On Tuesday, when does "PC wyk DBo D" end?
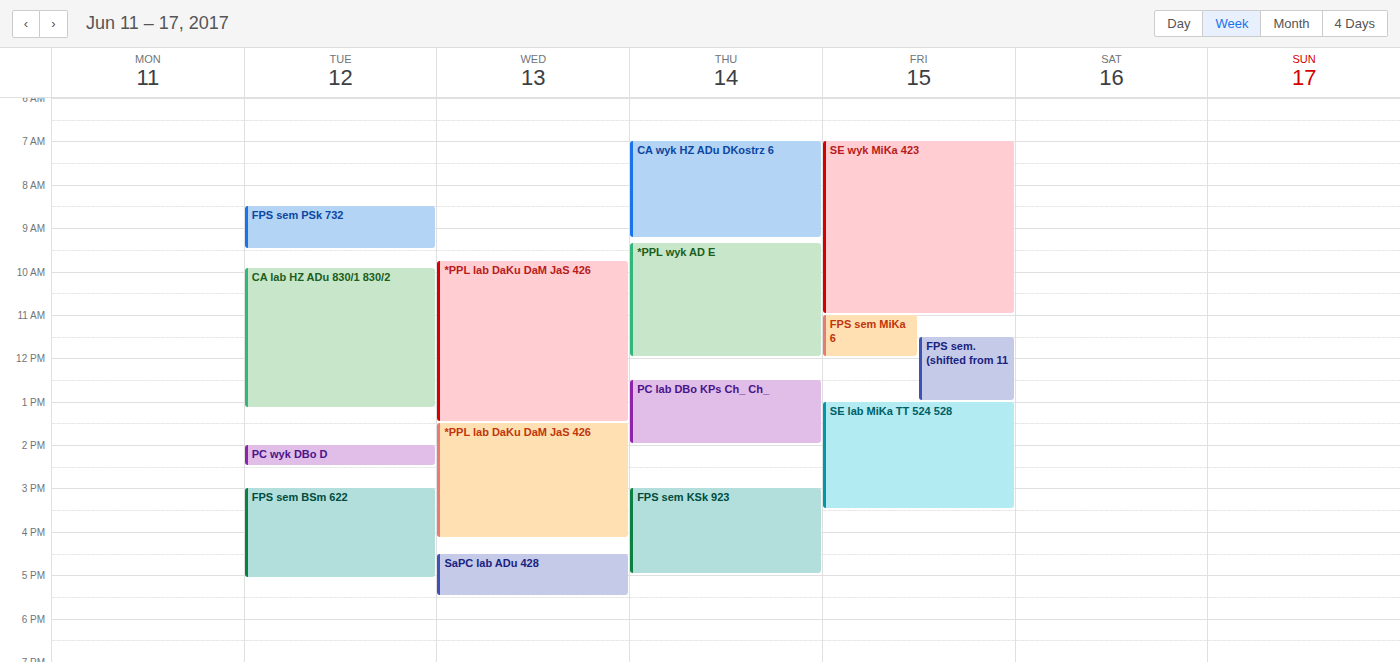
2:30 PM